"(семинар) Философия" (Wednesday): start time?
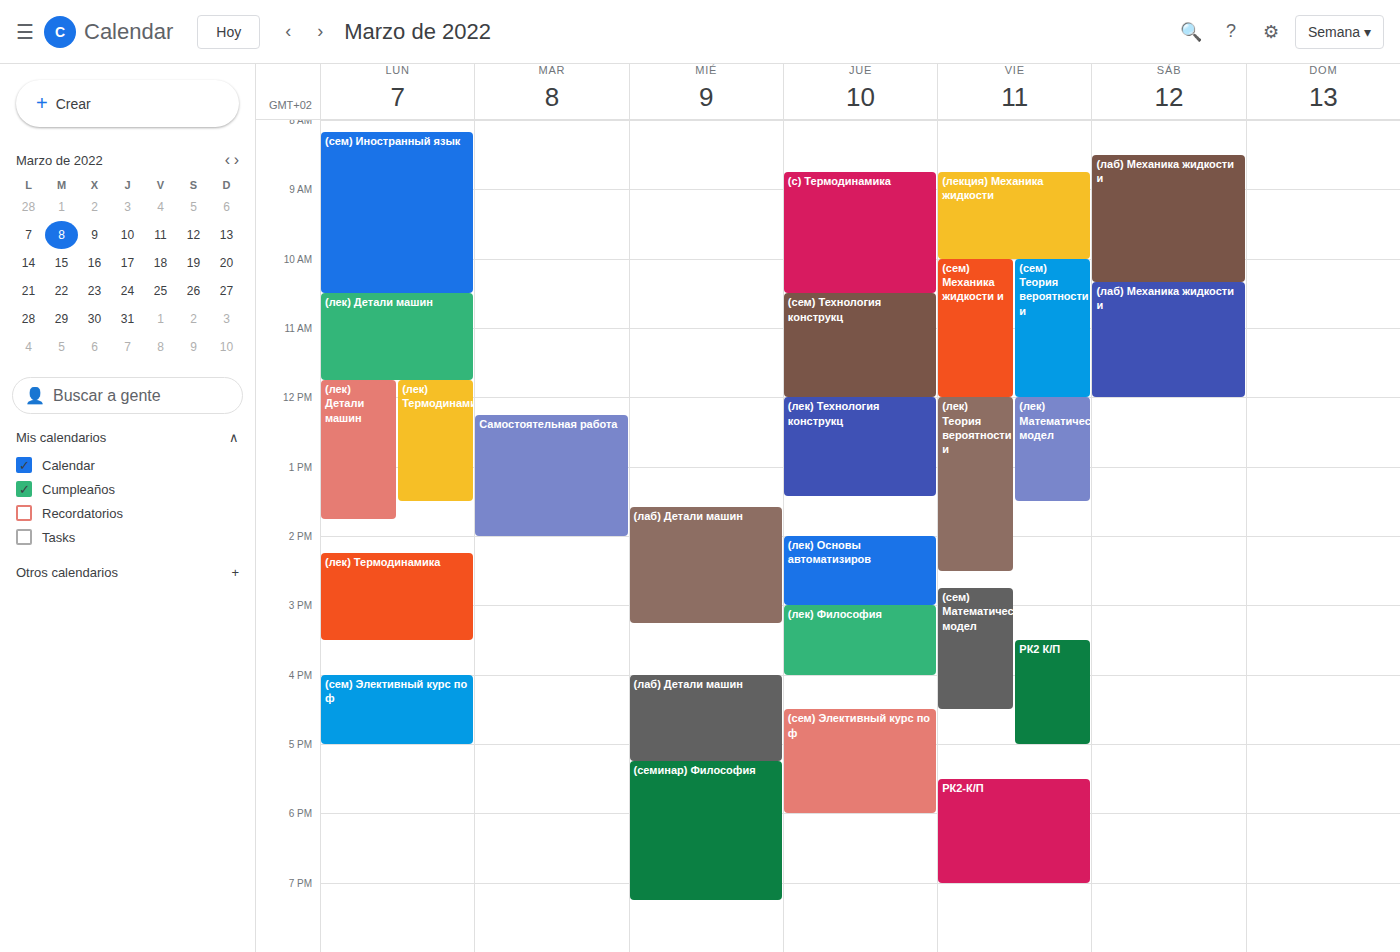
5:15 PM